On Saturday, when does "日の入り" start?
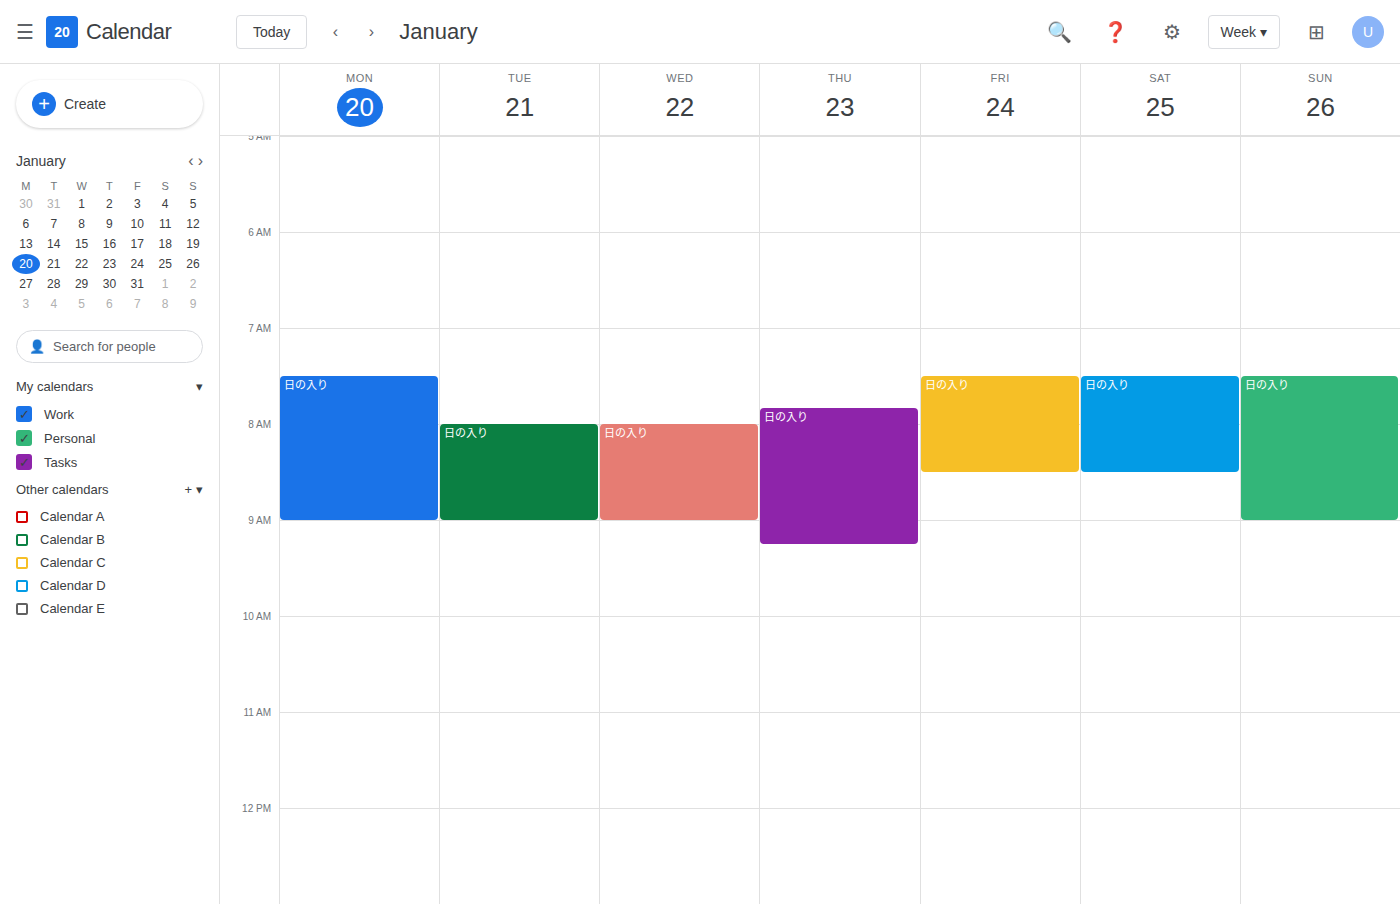
07:30